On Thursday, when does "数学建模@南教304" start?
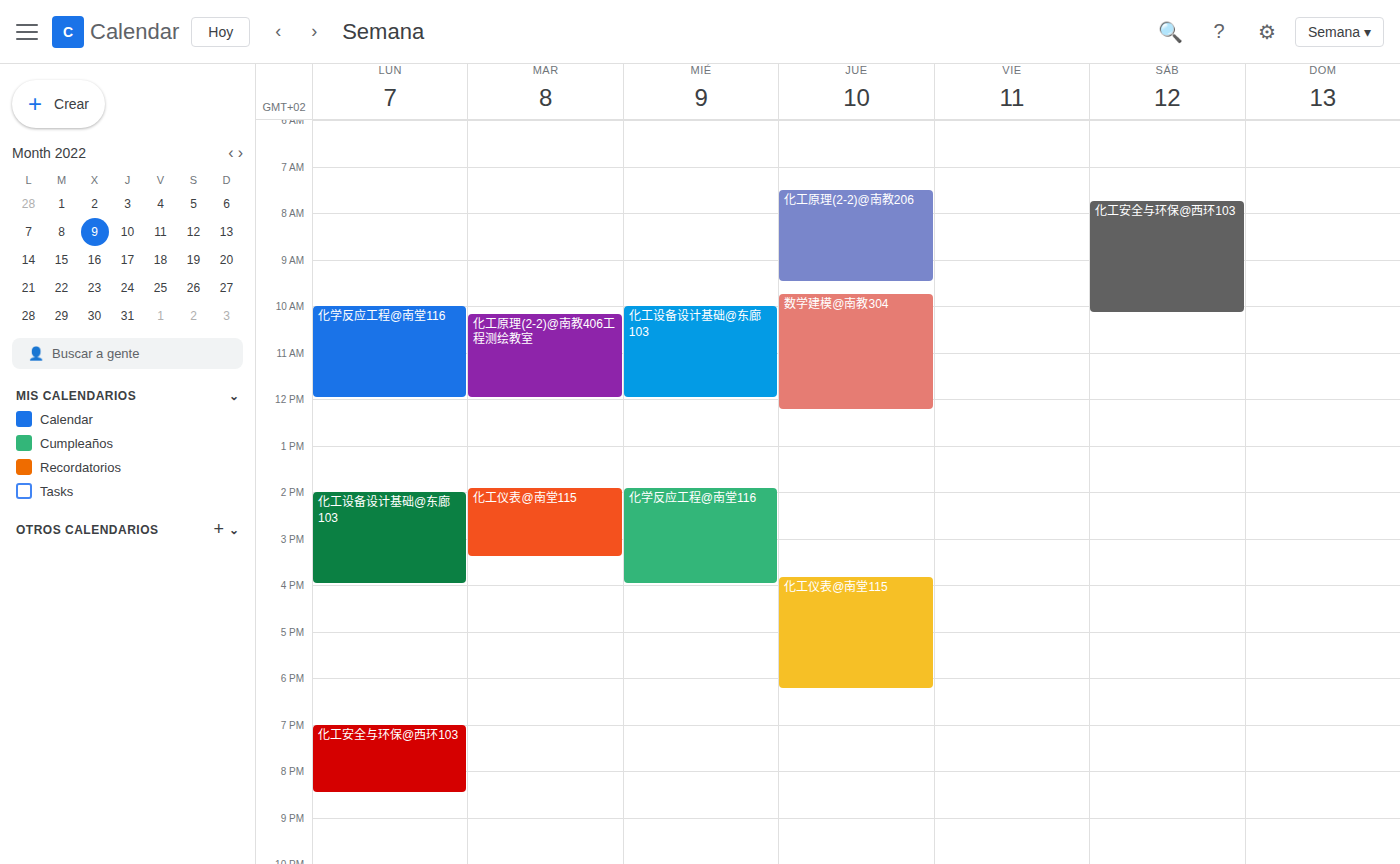
9:45 AM